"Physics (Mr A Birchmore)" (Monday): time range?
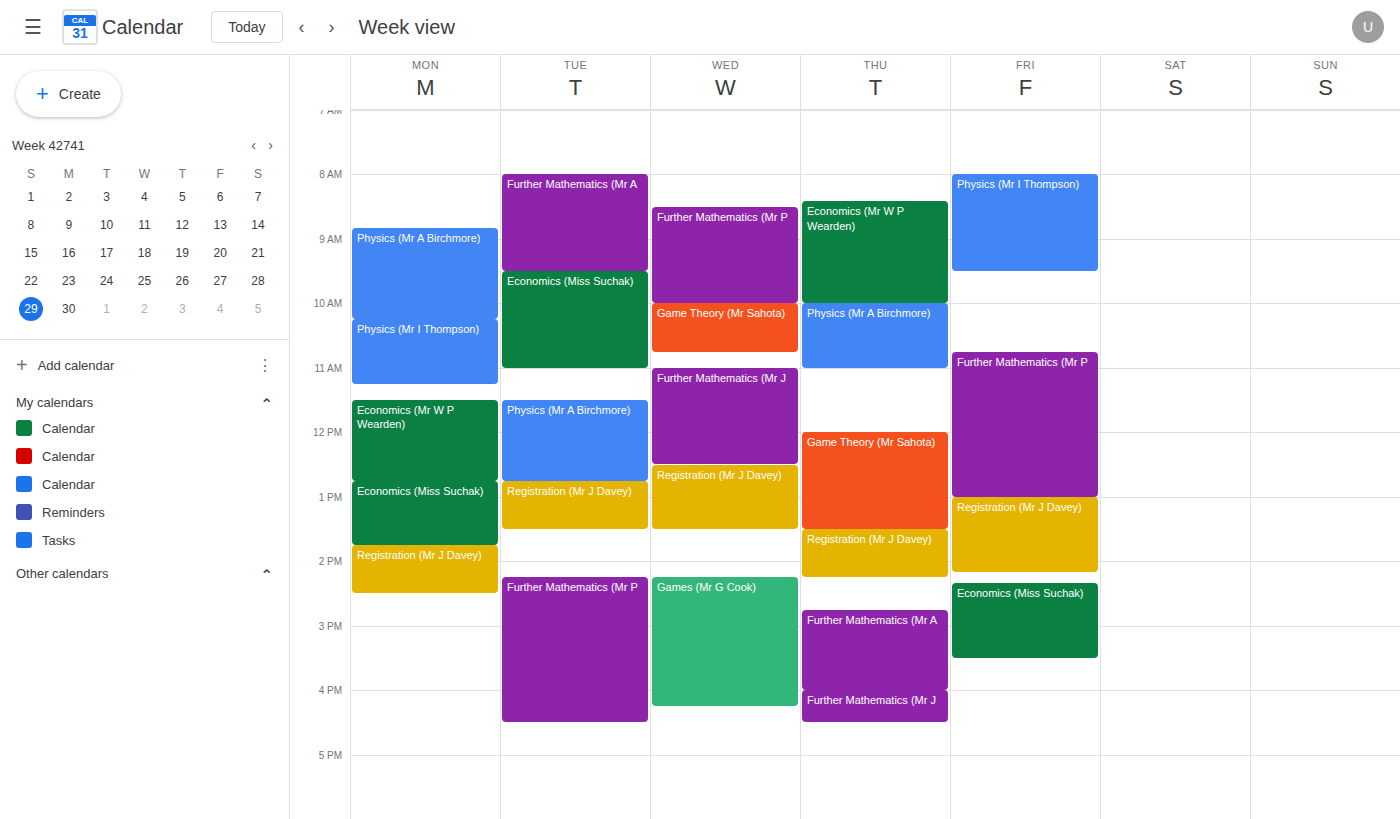
8:50 AM to 10:15 AM